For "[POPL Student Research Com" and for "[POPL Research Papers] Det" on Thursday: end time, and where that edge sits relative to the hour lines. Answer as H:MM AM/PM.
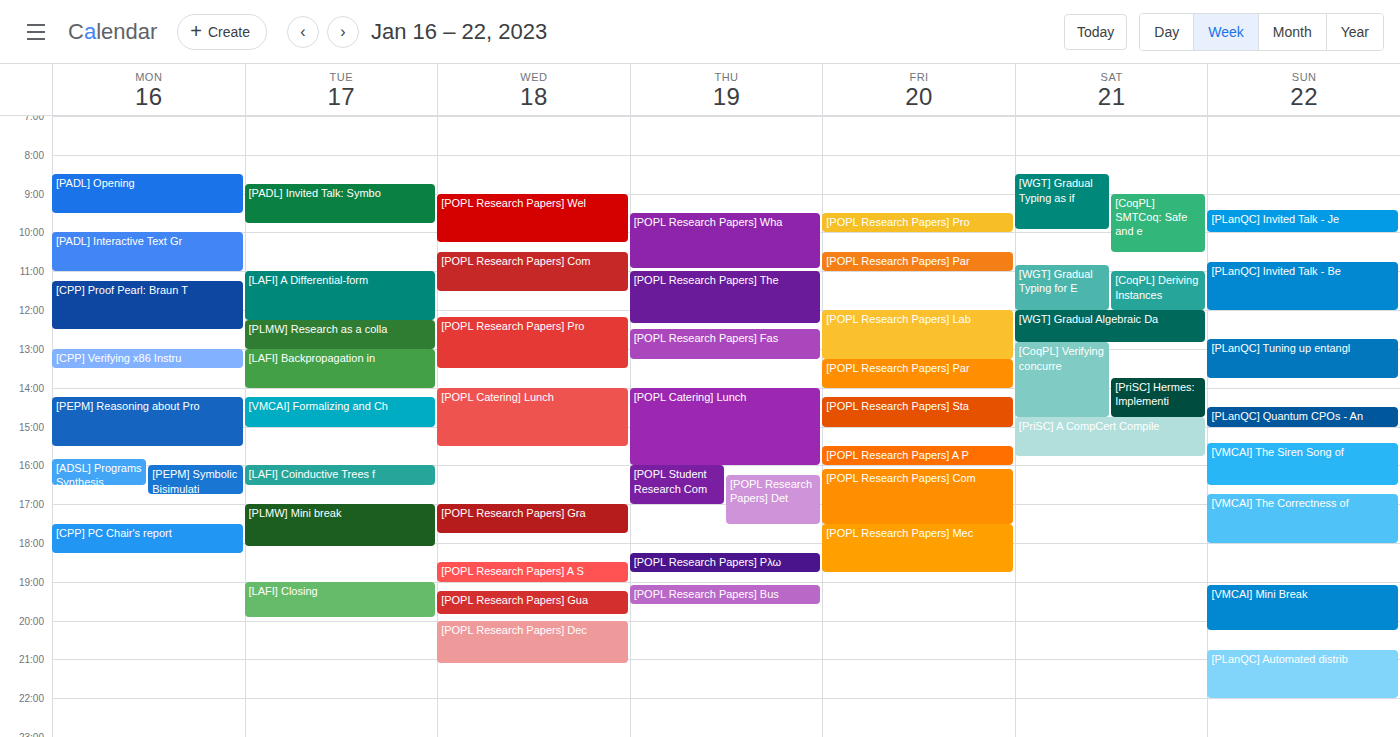
"[POPL Student Research Com": 5:00 PM, exactly on the 5 PM line. "[POPL Research Papers] Det": 5:30 PM, halfway between the 5 PM and 6 PM lines.